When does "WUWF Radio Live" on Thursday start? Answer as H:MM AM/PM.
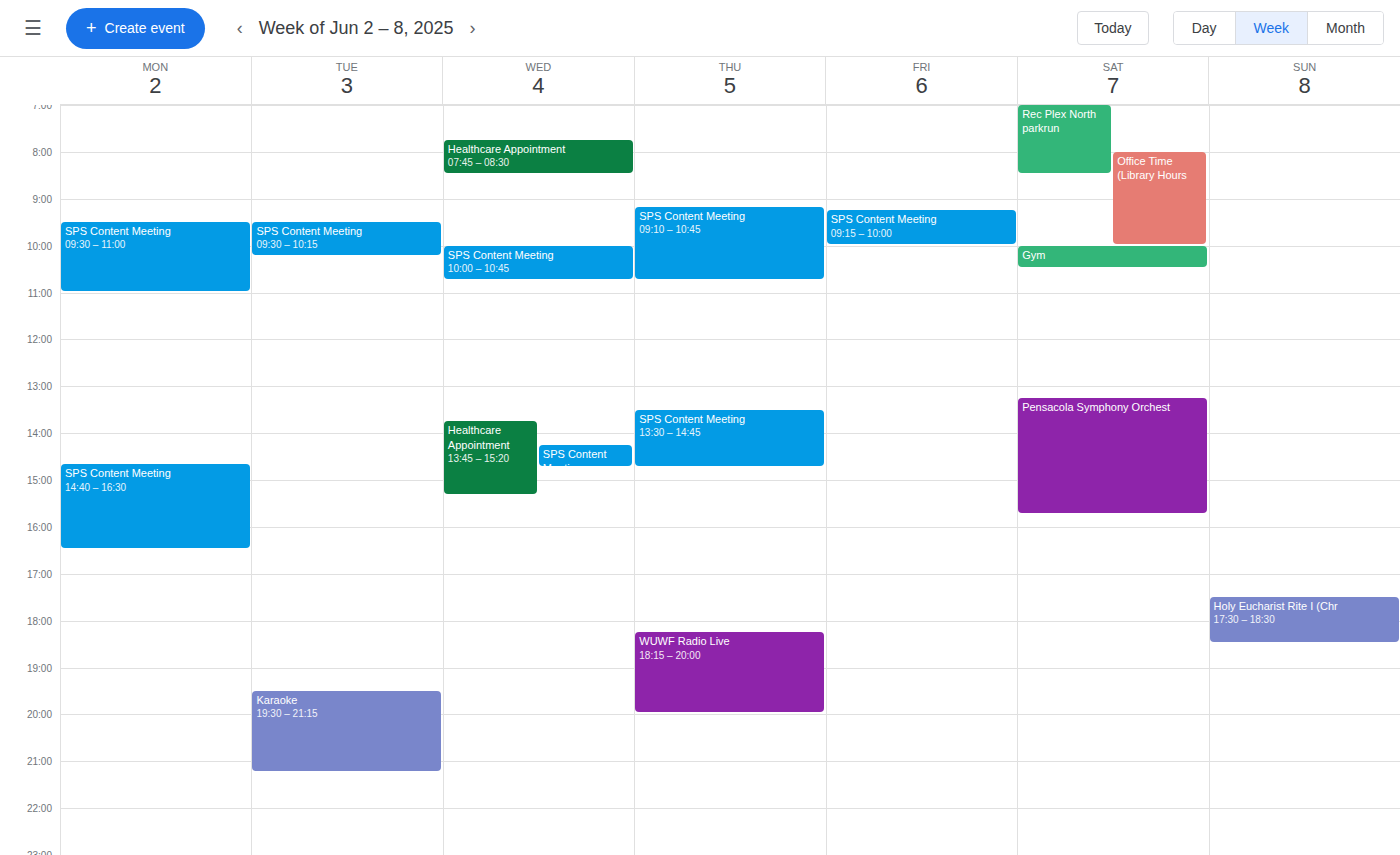
6:15 PM